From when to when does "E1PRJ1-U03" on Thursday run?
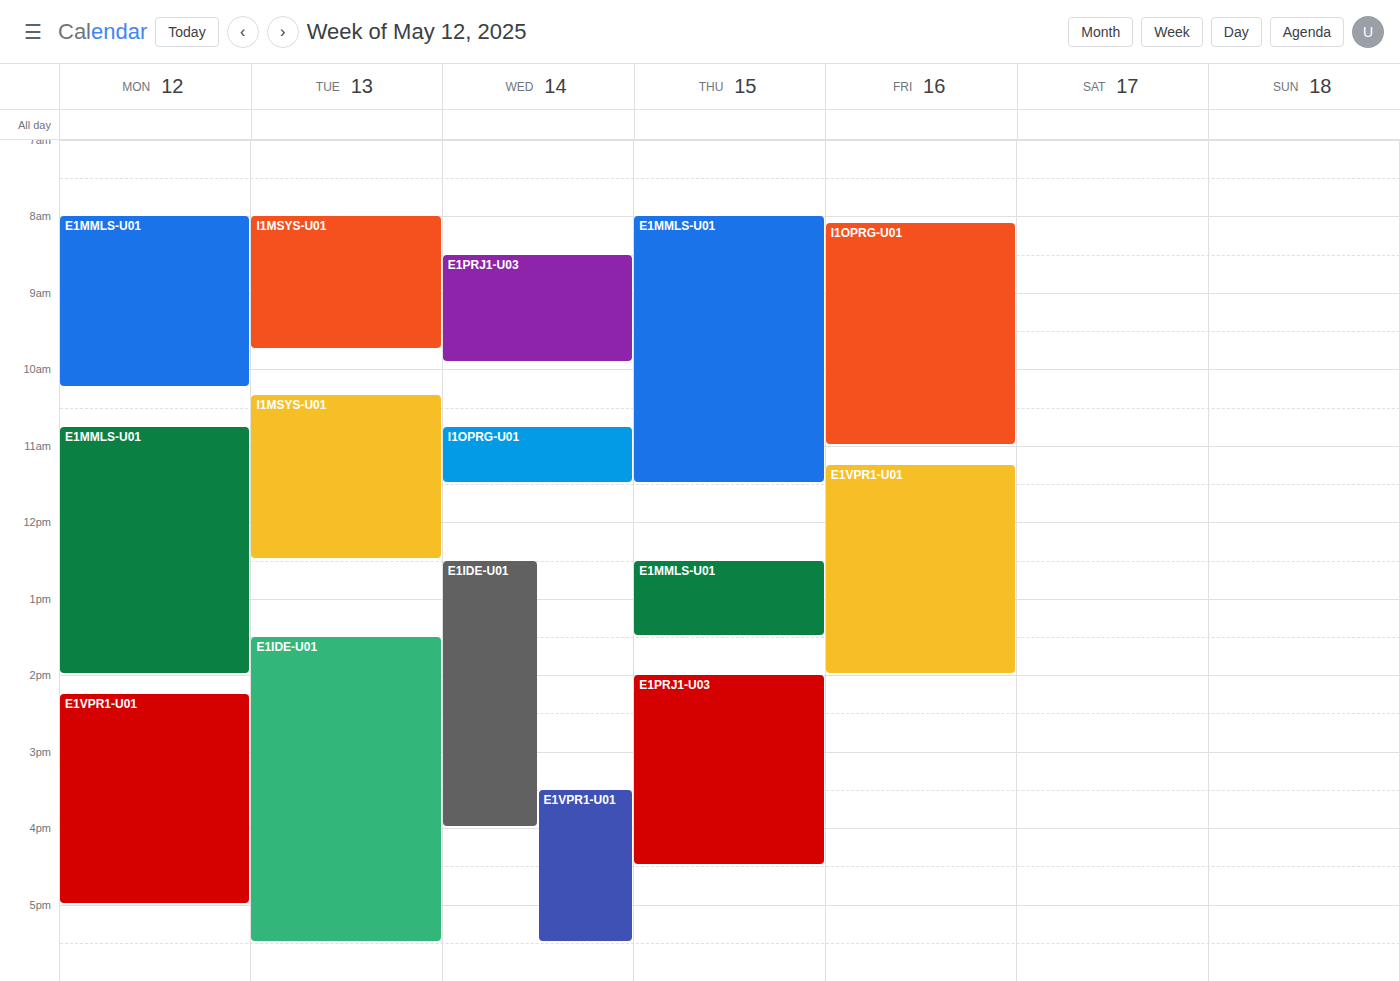
2:00 PM to 4:30 PM